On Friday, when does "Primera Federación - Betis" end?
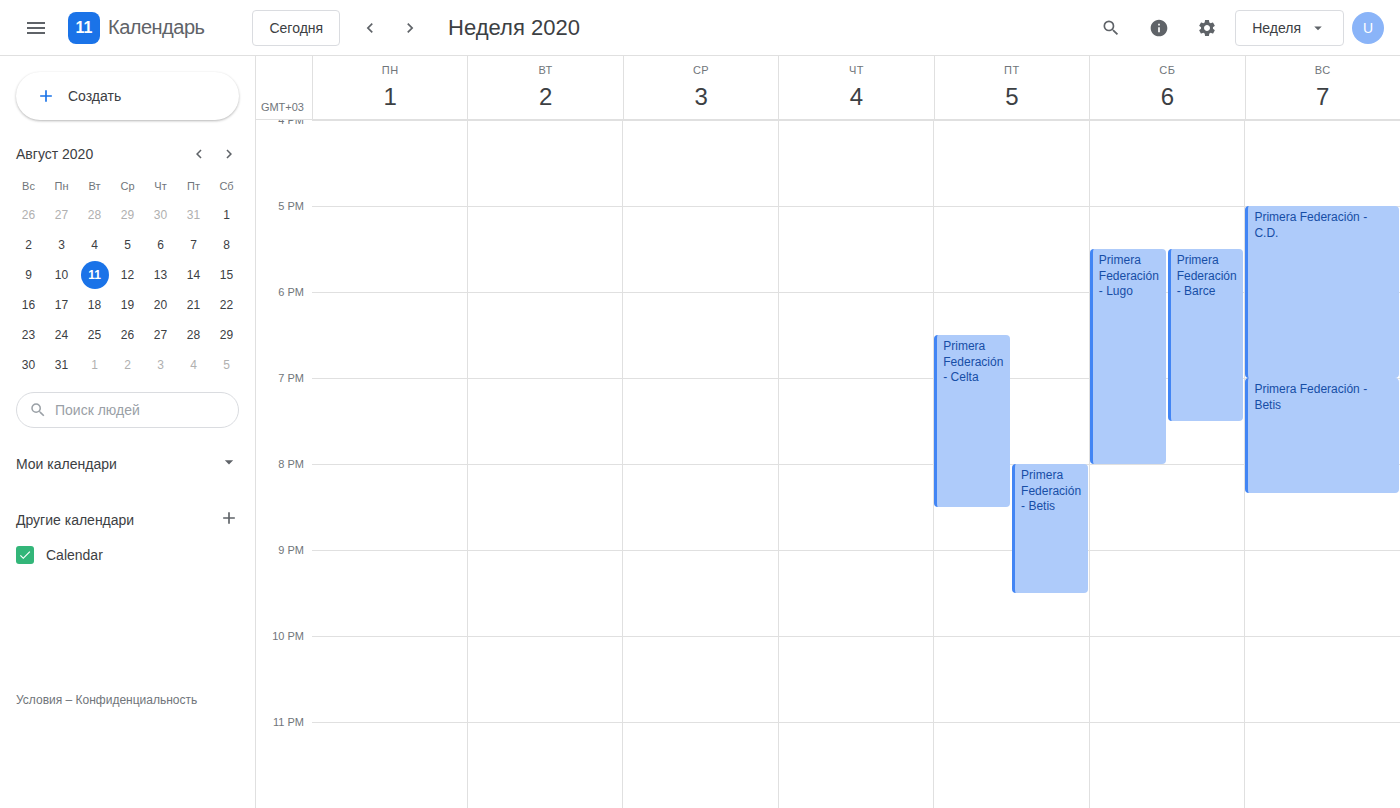
9:30 PM